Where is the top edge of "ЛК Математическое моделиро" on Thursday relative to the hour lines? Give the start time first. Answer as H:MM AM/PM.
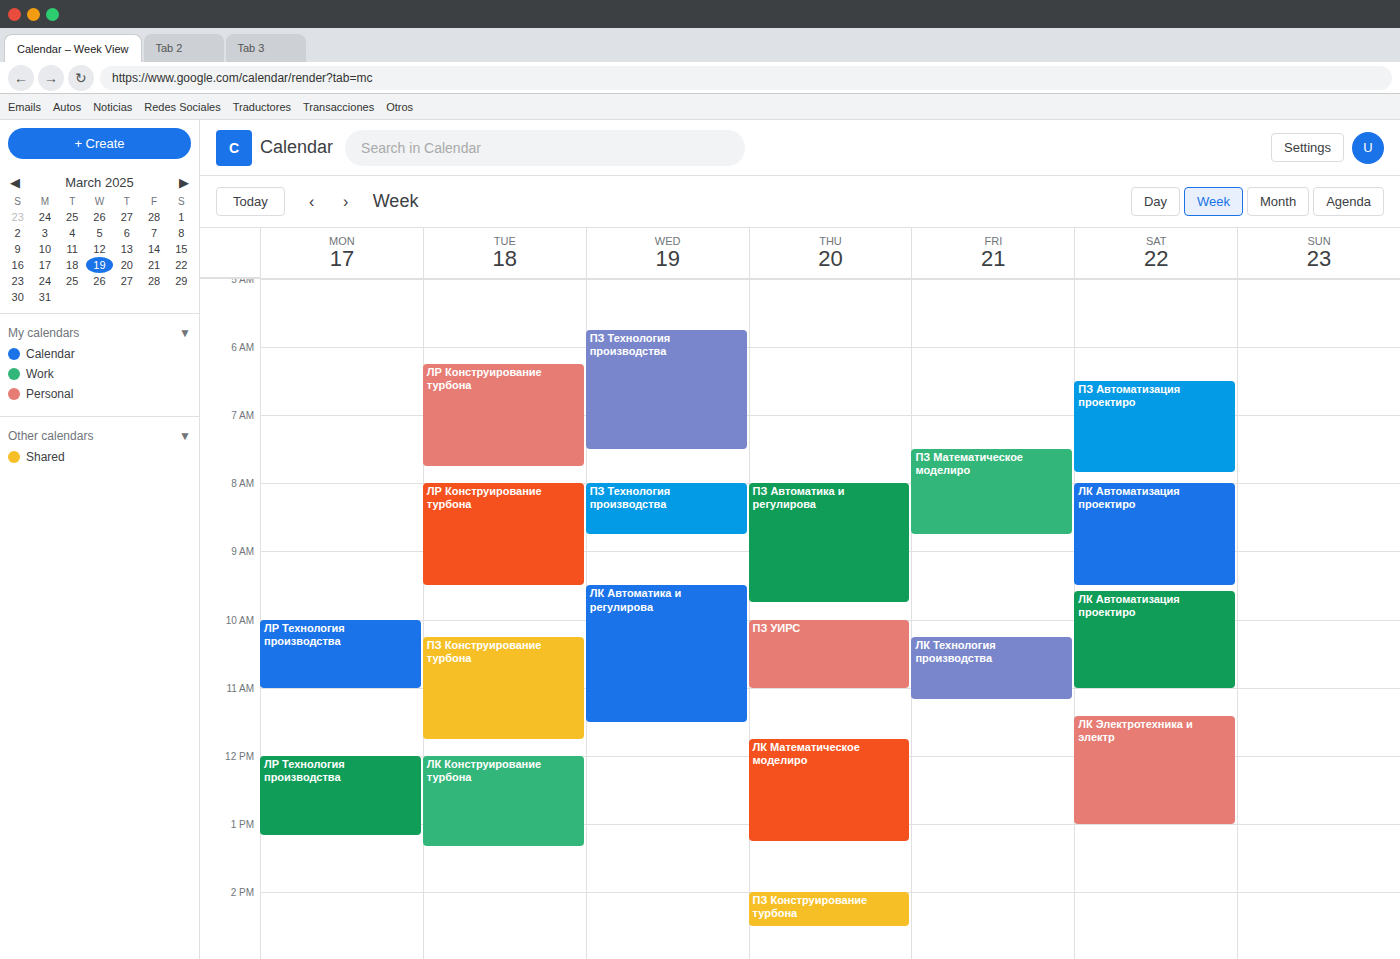
11:45 AM -- neither: three quarters of the way from the 11 AM line to the 12 PM line.